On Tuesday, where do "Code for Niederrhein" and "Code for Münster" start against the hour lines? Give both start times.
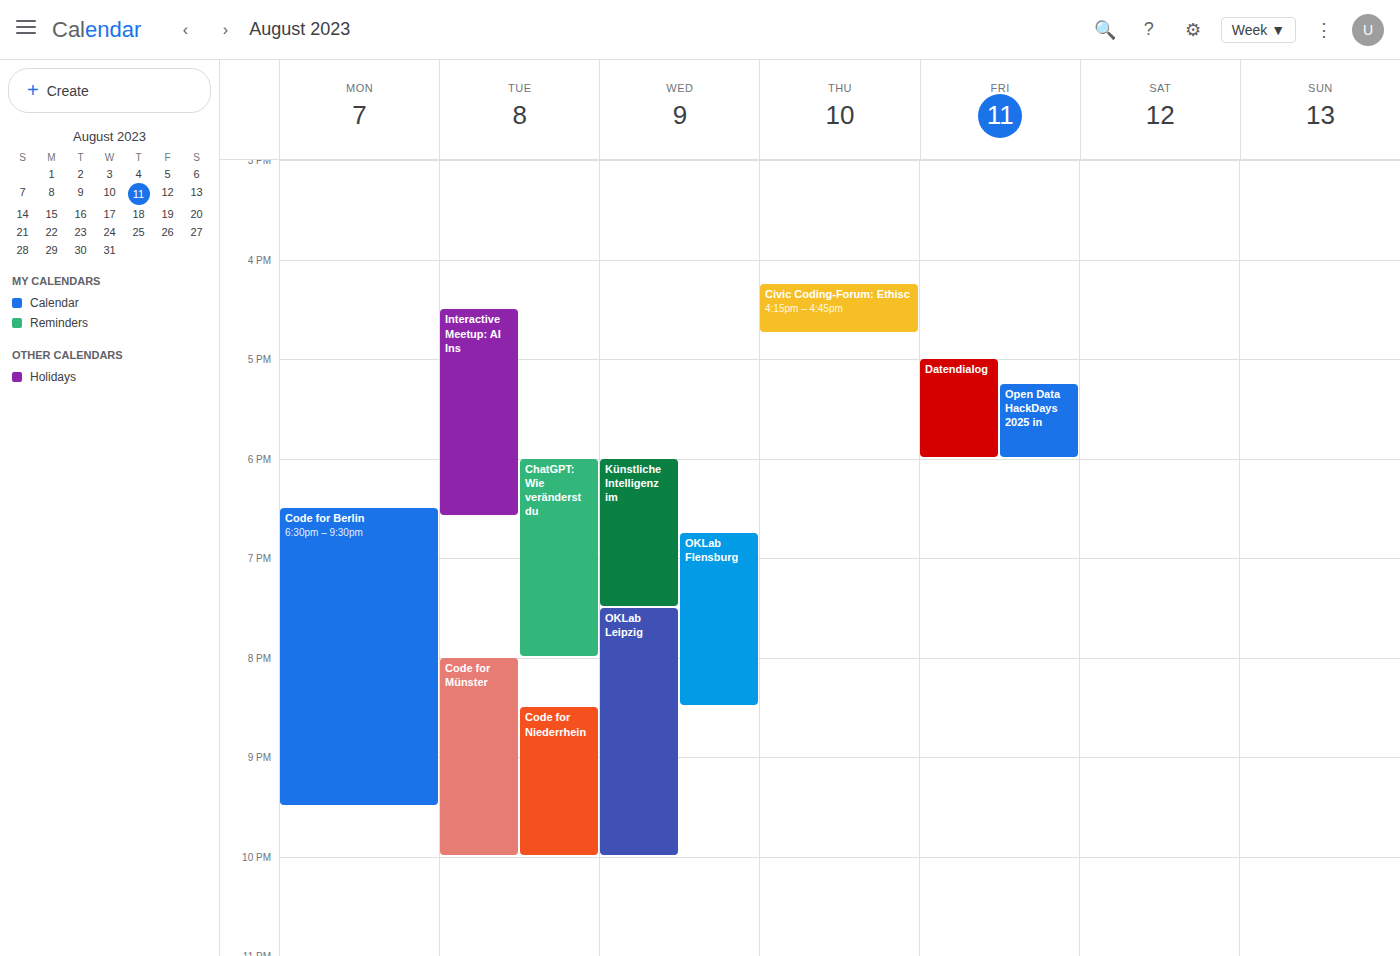
"Code for Niederrhein": 8:30 PM, halfway between the 8 PM and 9 PM lines. "Code for Münster": 8:00 PM, exactly on the 8 PM line.